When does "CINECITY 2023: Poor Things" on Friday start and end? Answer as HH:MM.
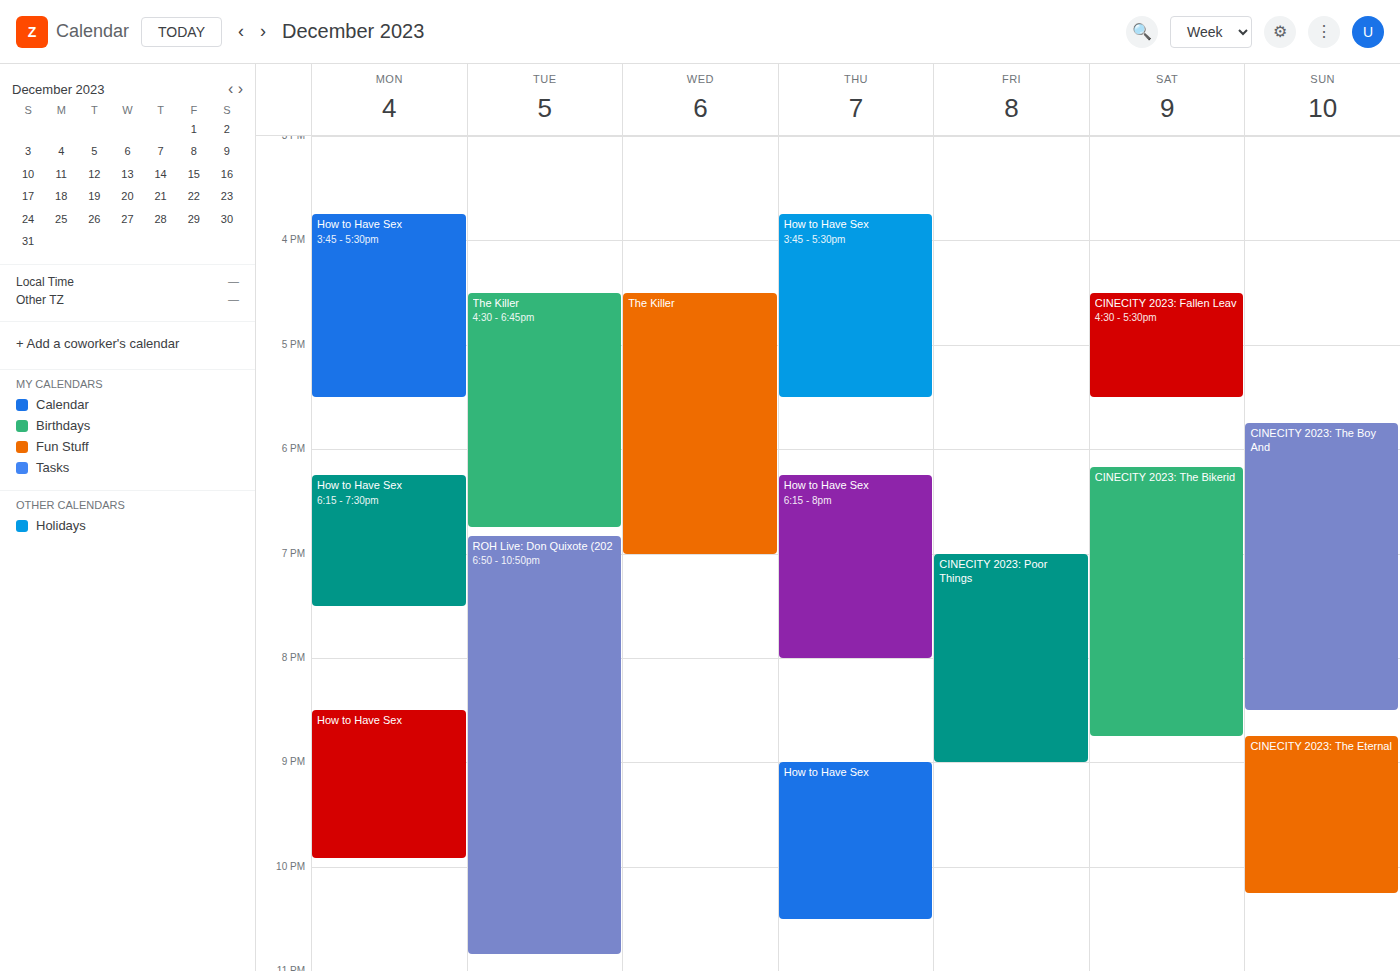
19:00 to 21:00